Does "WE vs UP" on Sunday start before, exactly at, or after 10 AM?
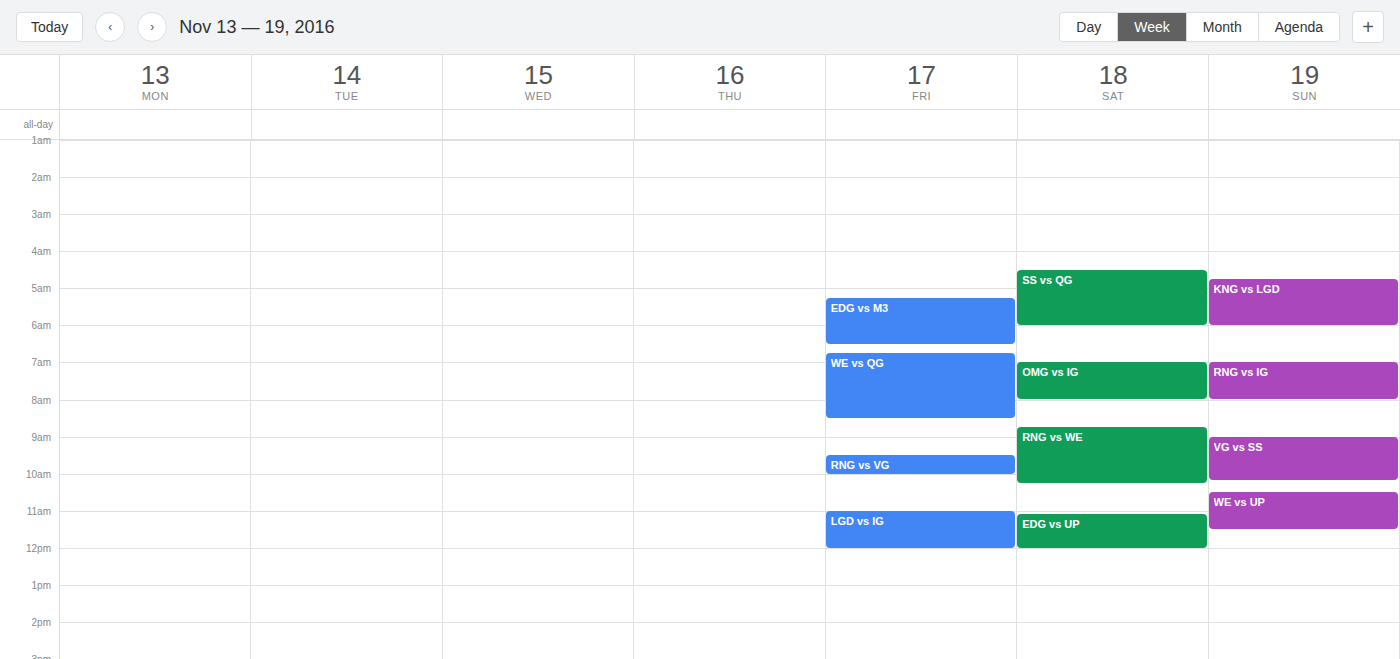
10:30 AM -- after 10 AM, 30 minutes below the 10 AM line.